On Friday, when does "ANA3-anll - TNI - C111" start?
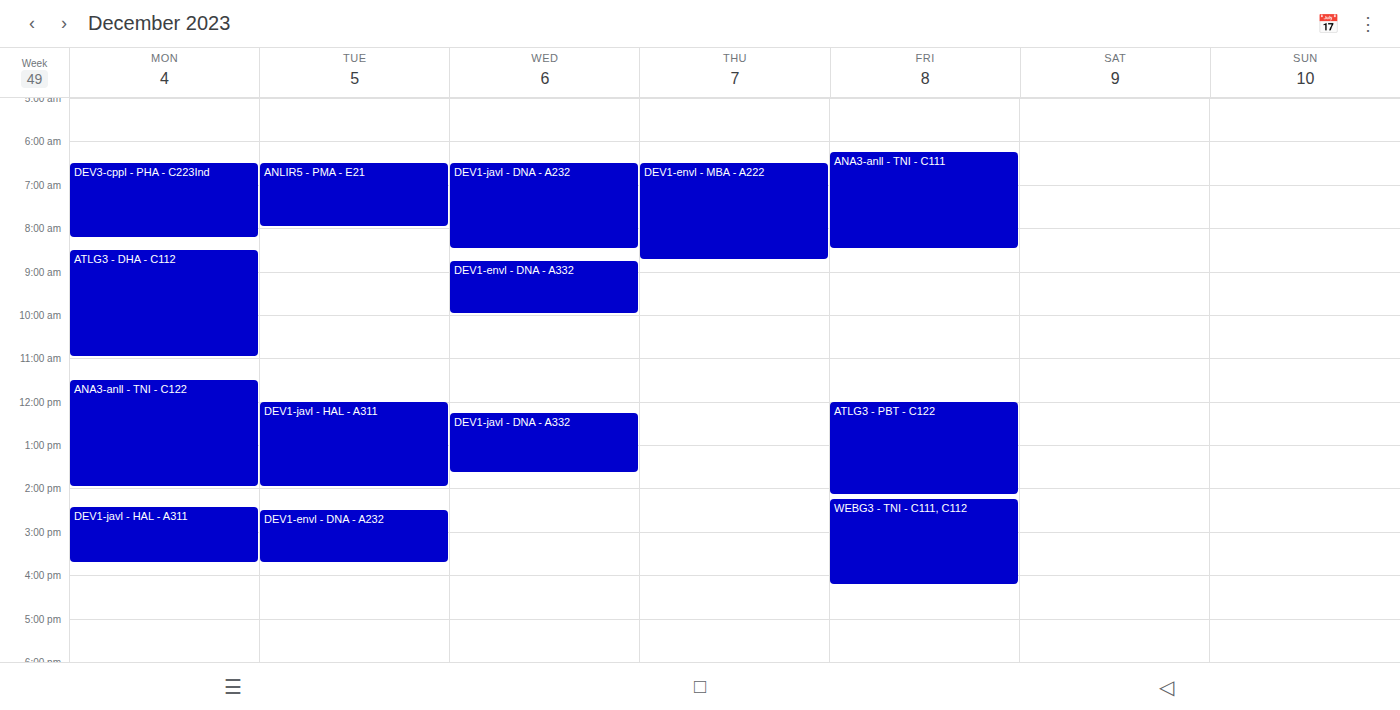
06:15